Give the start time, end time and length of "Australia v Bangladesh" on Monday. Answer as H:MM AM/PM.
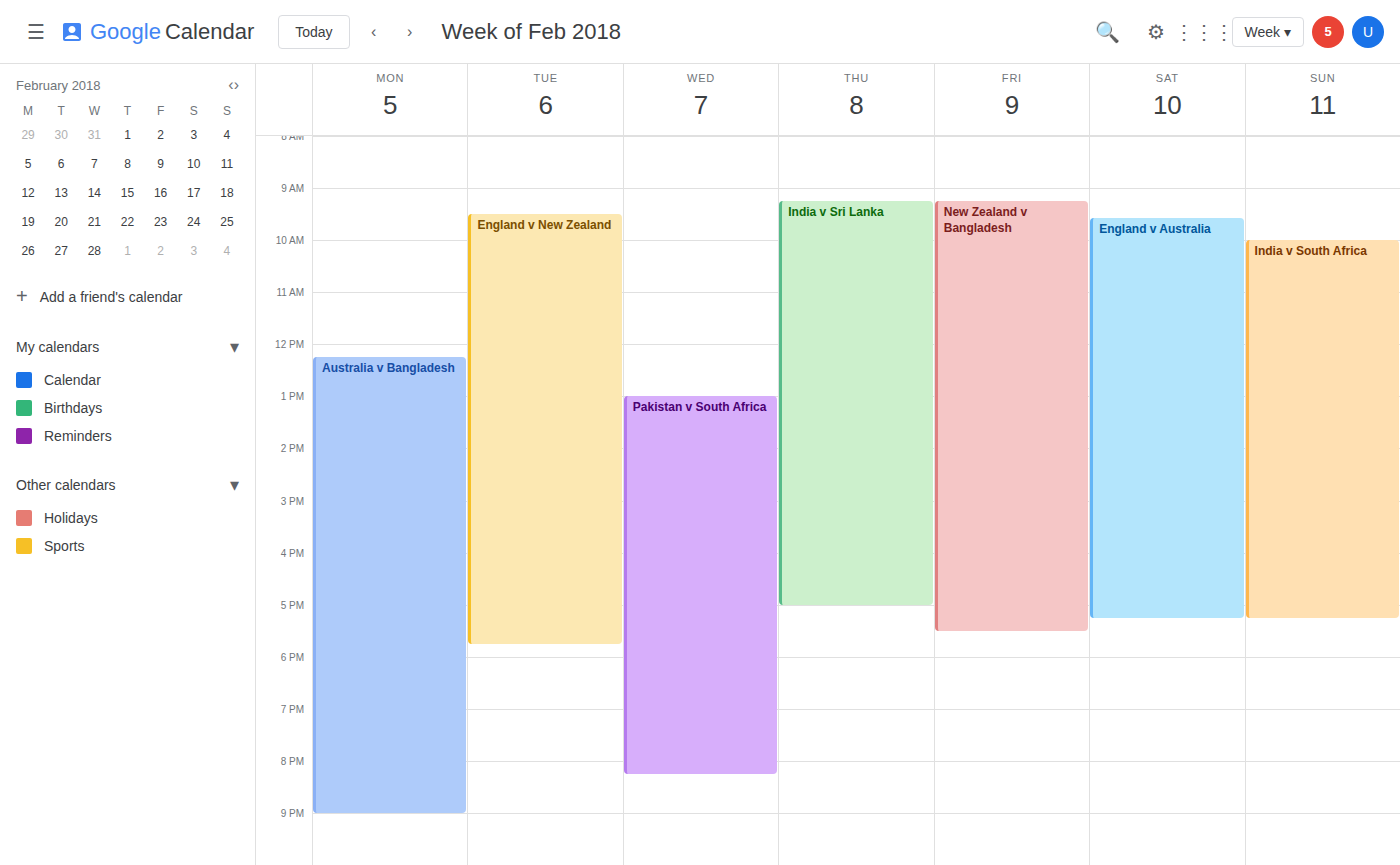
12:15 PM to 9:00 PM, 8 hours 45 minutes